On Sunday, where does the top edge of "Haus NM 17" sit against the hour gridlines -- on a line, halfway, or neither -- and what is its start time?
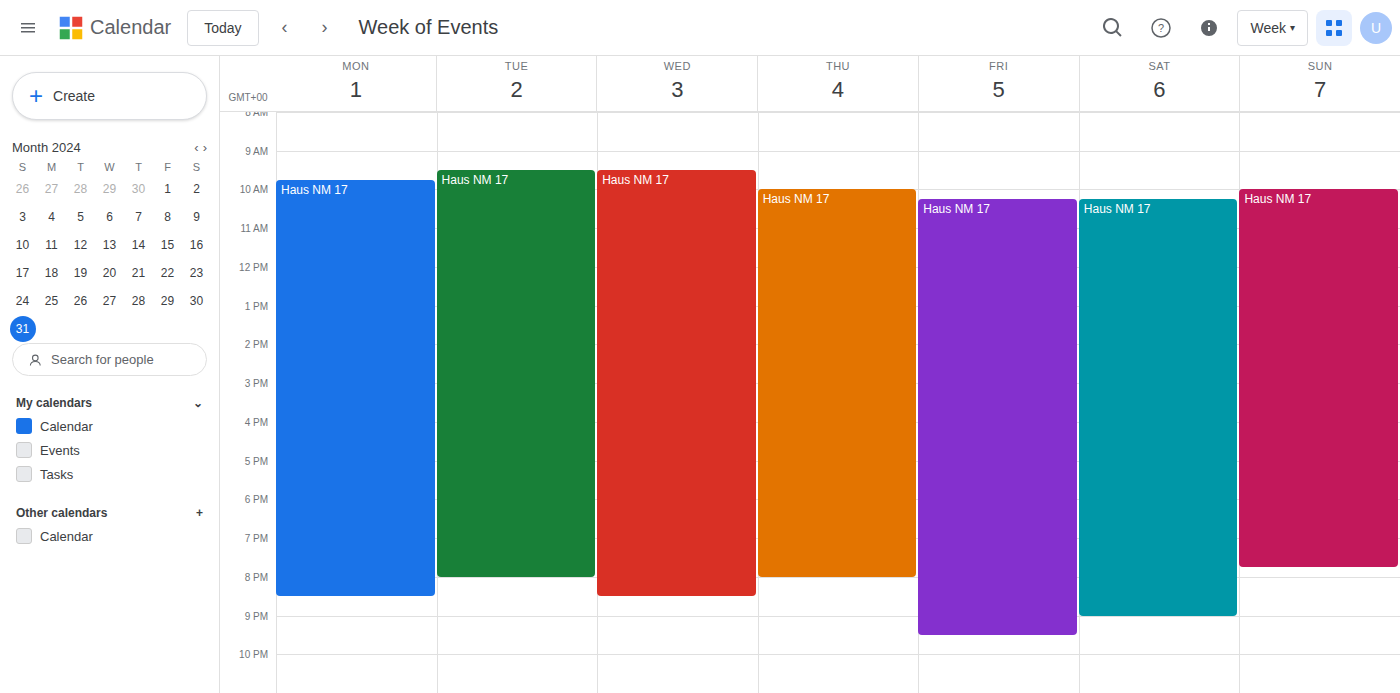
10:00 -- exactly on the 10:00 line.